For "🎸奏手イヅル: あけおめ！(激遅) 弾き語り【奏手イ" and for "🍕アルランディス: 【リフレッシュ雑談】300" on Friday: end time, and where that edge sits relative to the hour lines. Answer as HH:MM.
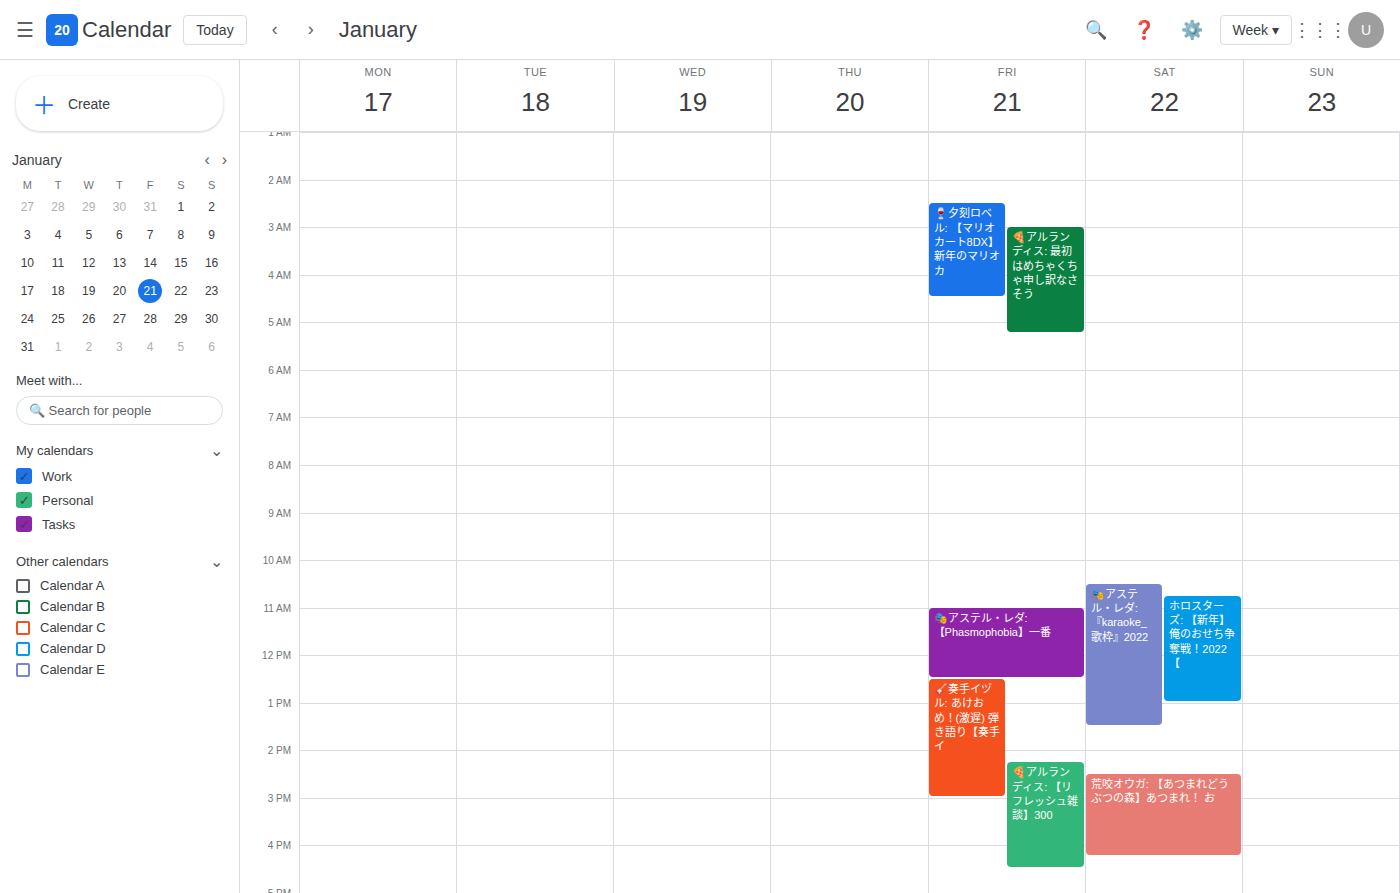
"🎸奏手イヅル: あけおめ！(激遅) 弾き語り【奏手イ": 15:00, exactly on the 15:00 line. "🍕アルランディス: 【リフレッシュ雑談】300": 16:30, halfway between the 16:00 and 17:00 lines.